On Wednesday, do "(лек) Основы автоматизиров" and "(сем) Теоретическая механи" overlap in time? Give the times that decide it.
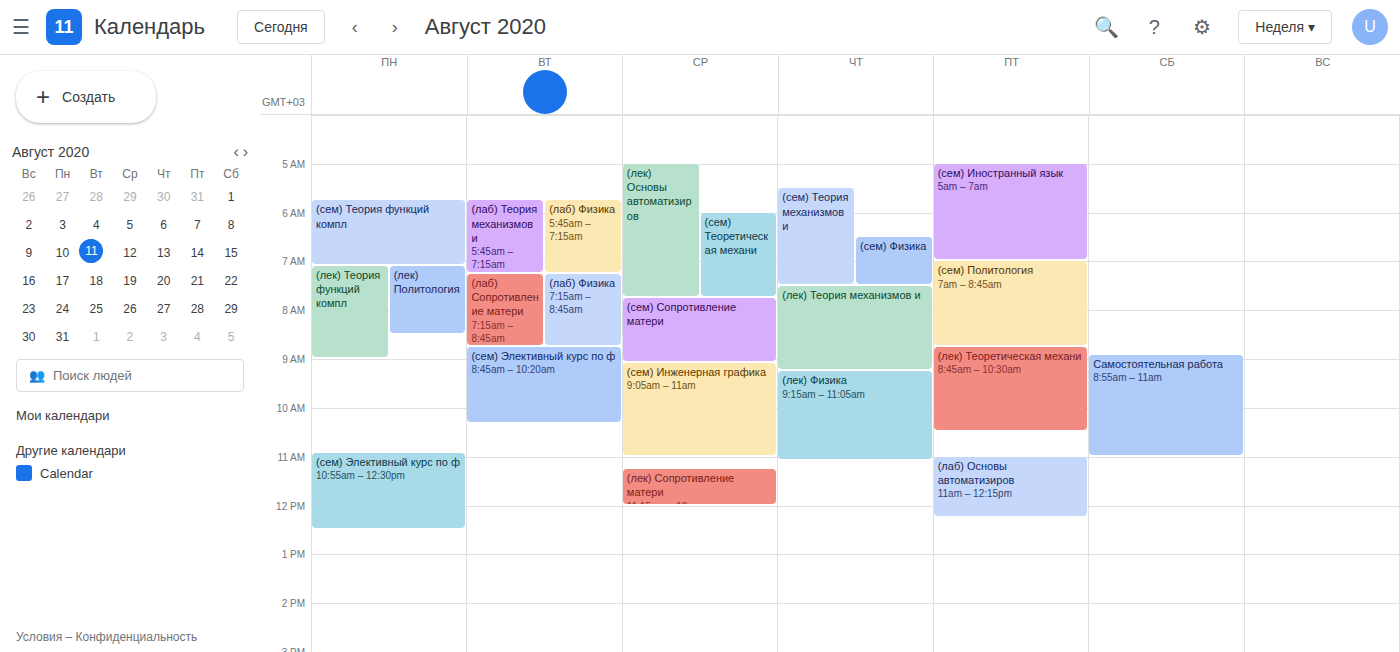
"(сем) Теоретическая механи" starts at 6:00 AM, before "(лек) Основы автоматизиров" ends at 7:45 AM -- they overlap.